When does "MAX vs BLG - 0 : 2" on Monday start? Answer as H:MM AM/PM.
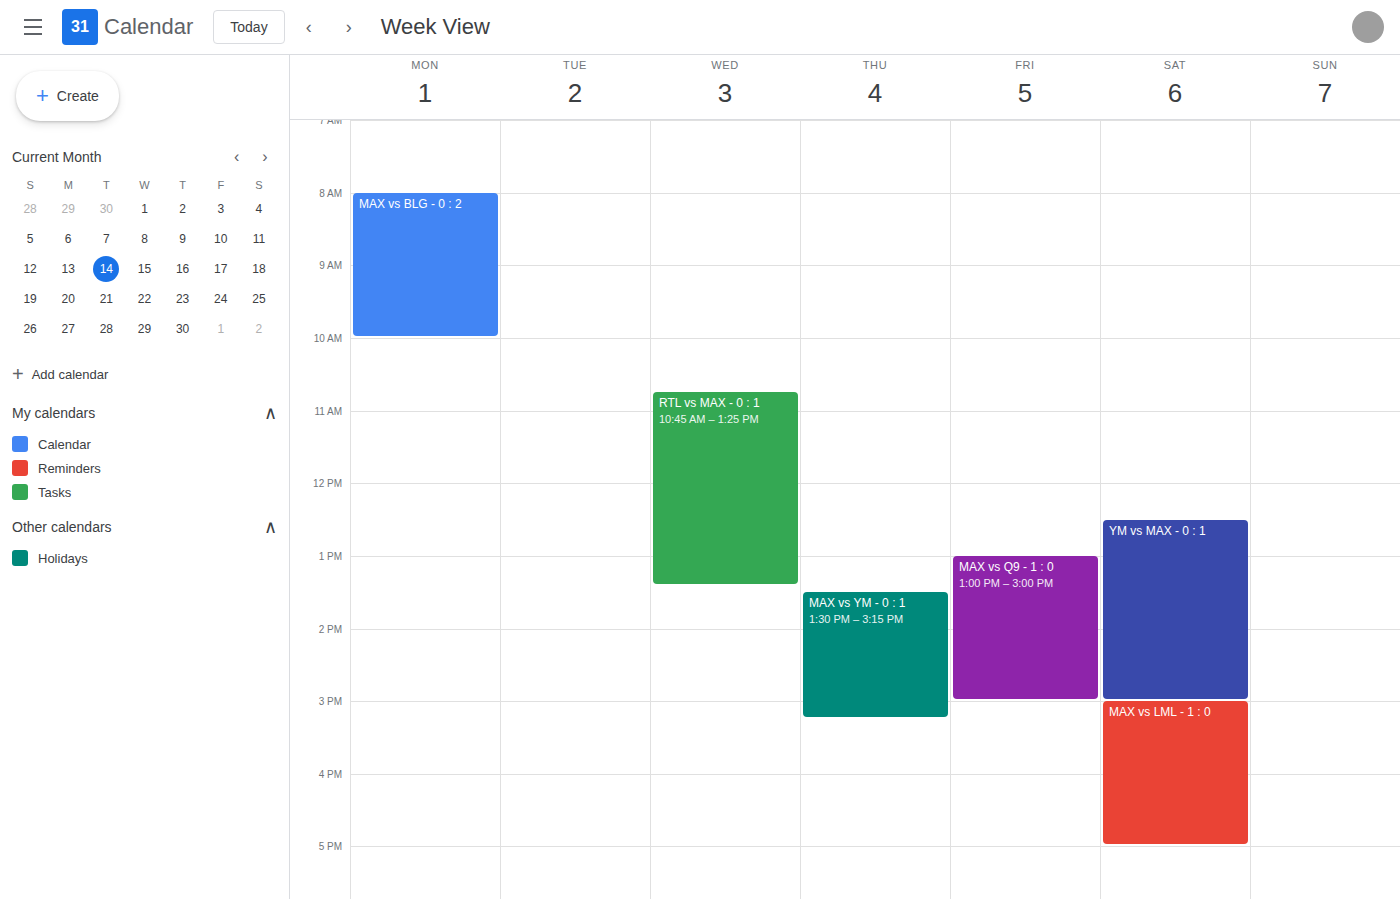
8:00 AM